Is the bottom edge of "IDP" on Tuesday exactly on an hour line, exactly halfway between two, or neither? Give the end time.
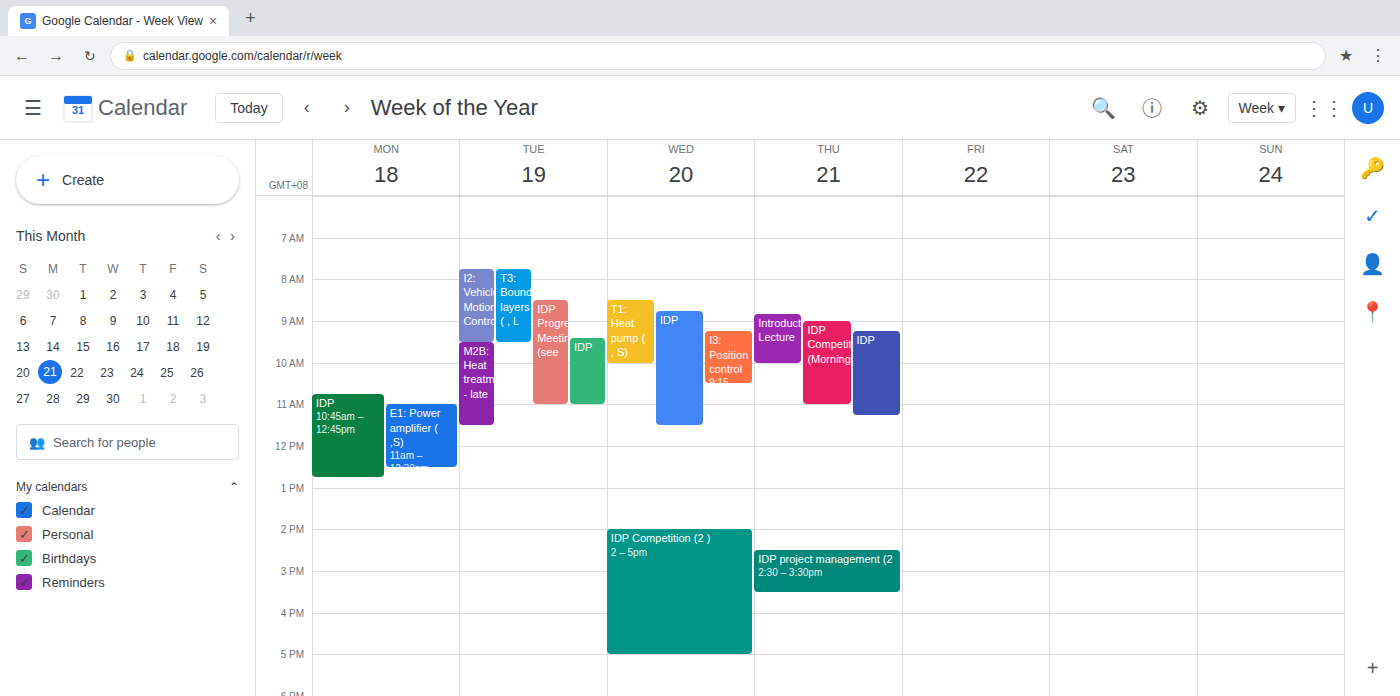
11:00 AM -- exactly on the 11 AM line.